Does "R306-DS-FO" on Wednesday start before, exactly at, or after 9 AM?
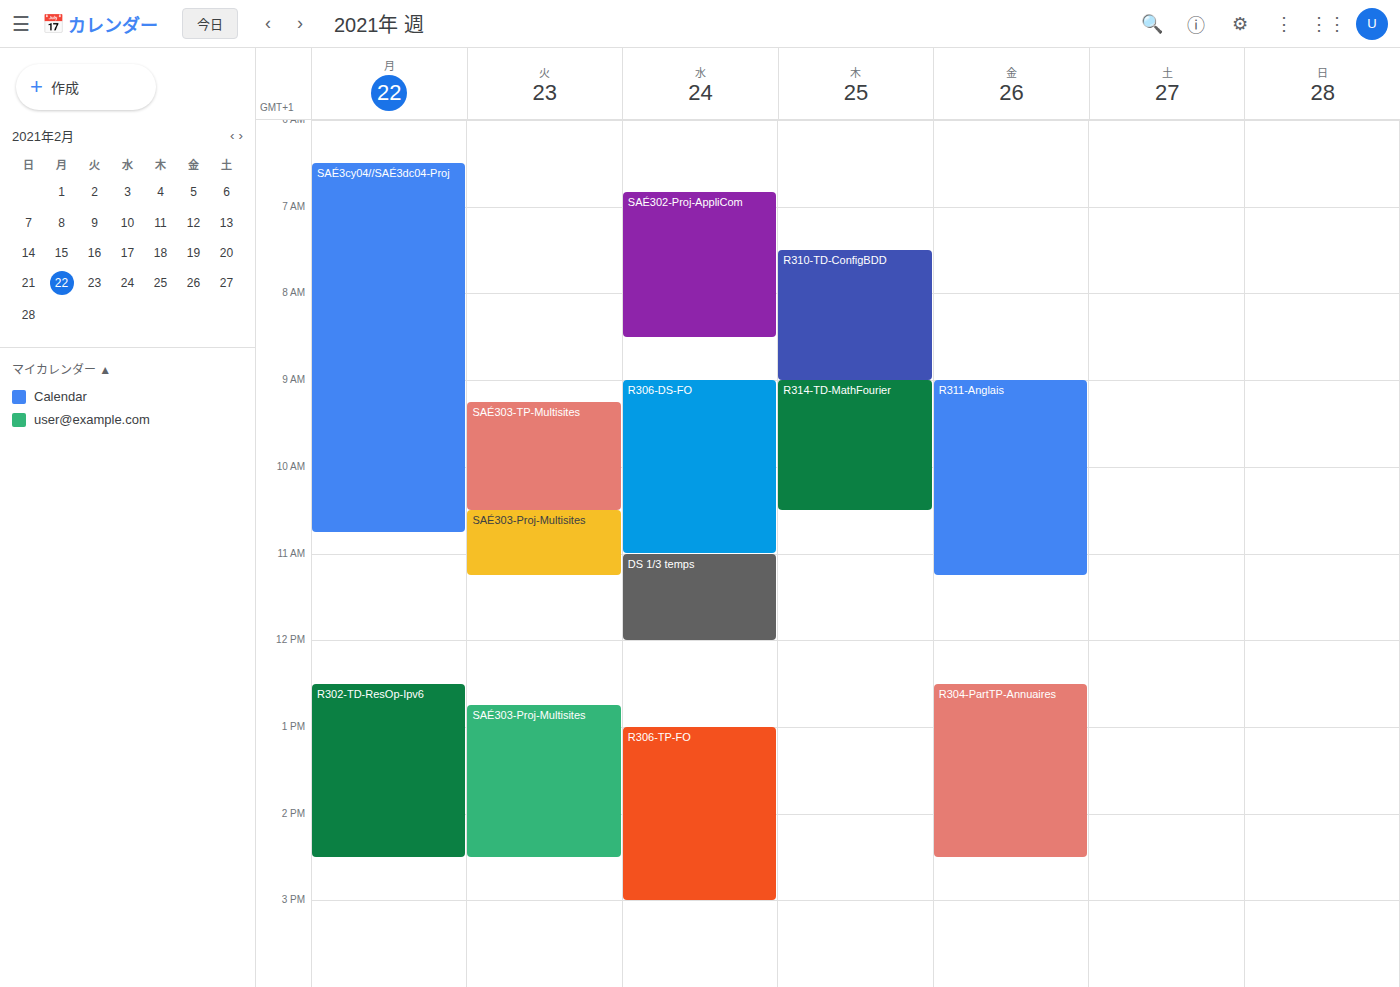
9:00 AM -- exactly at 9 AM, on the 9 AM line.